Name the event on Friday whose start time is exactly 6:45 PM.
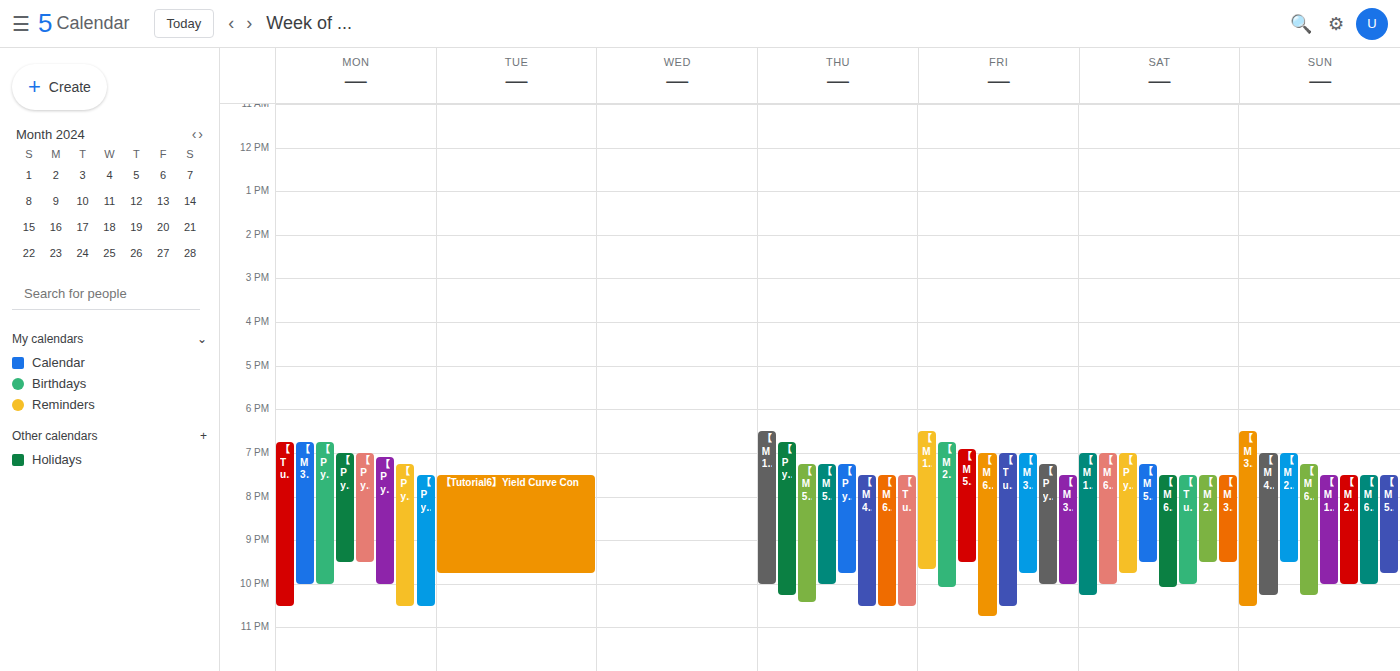
"【M2L4】 Asset Returns: Key"